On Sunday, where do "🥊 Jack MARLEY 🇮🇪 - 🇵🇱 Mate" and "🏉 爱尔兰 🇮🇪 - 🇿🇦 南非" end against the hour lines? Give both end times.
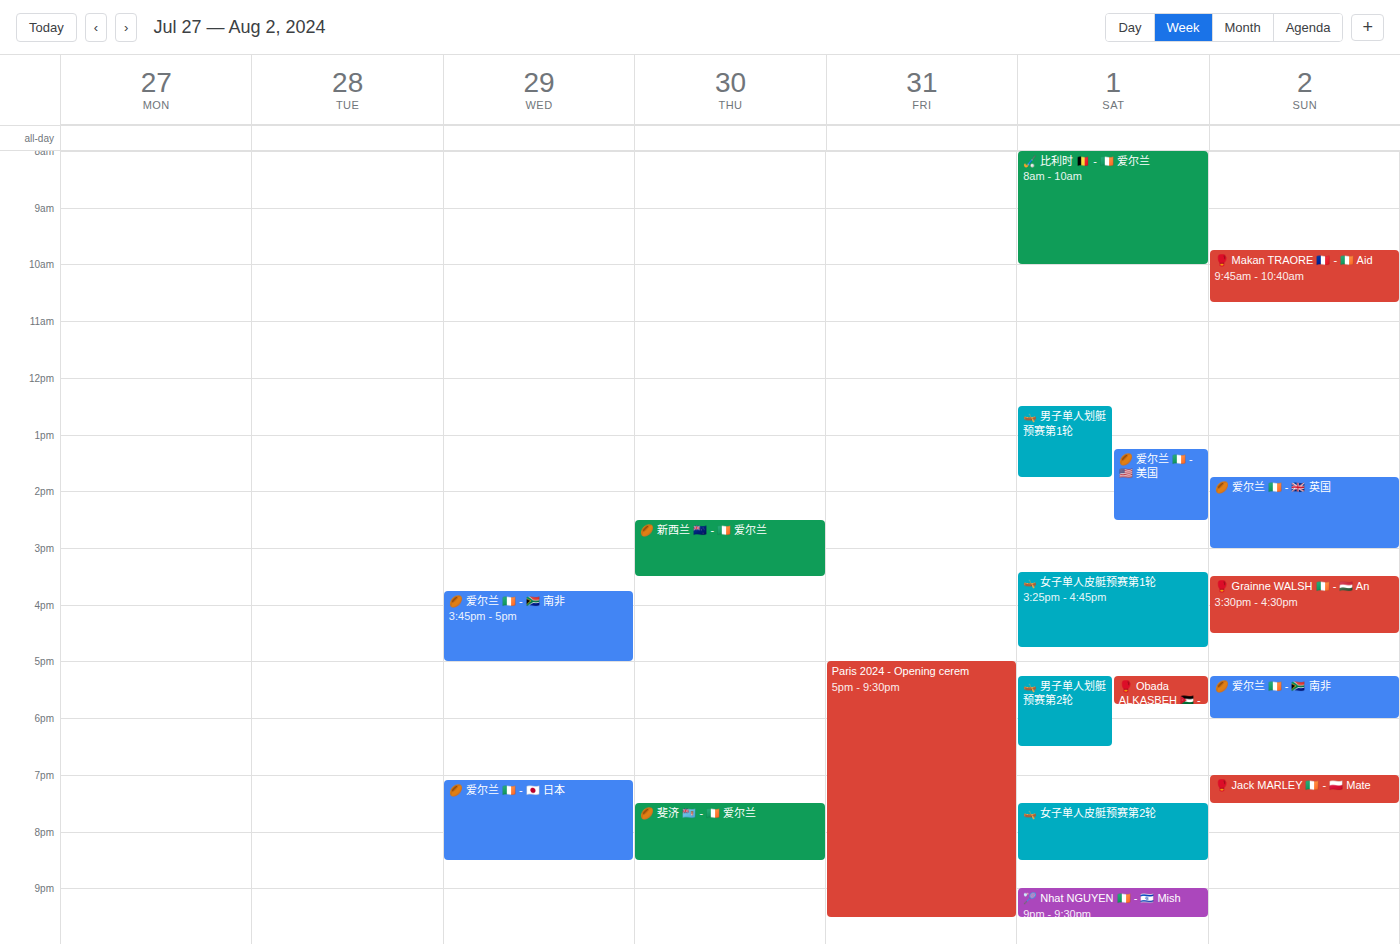
"🥊 Jack MARLEY 🇮🇪 - 🇵🇱 Mate": 7:30 PM, halfway between the 7 PM and 8 PM lines. "🏉 爱尔兰 🇮🇪 - 🇿🇦 南非": 6:00 PM, exactly on the 6 PM line.